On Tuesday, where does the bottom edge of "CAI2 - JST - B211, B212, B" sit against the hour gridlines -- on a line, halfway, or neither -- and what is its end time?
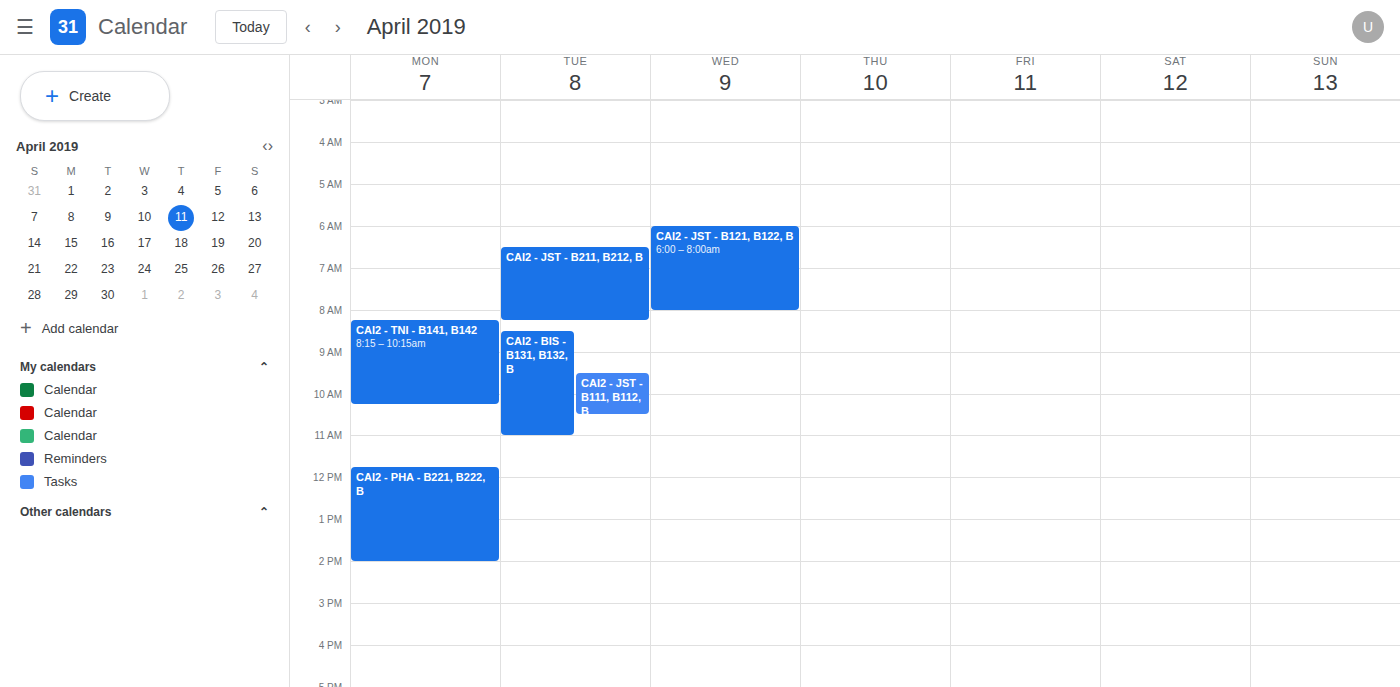
8:15 AM -- neither: a quarter of the way from the 8 AM line to the 9 AM line.